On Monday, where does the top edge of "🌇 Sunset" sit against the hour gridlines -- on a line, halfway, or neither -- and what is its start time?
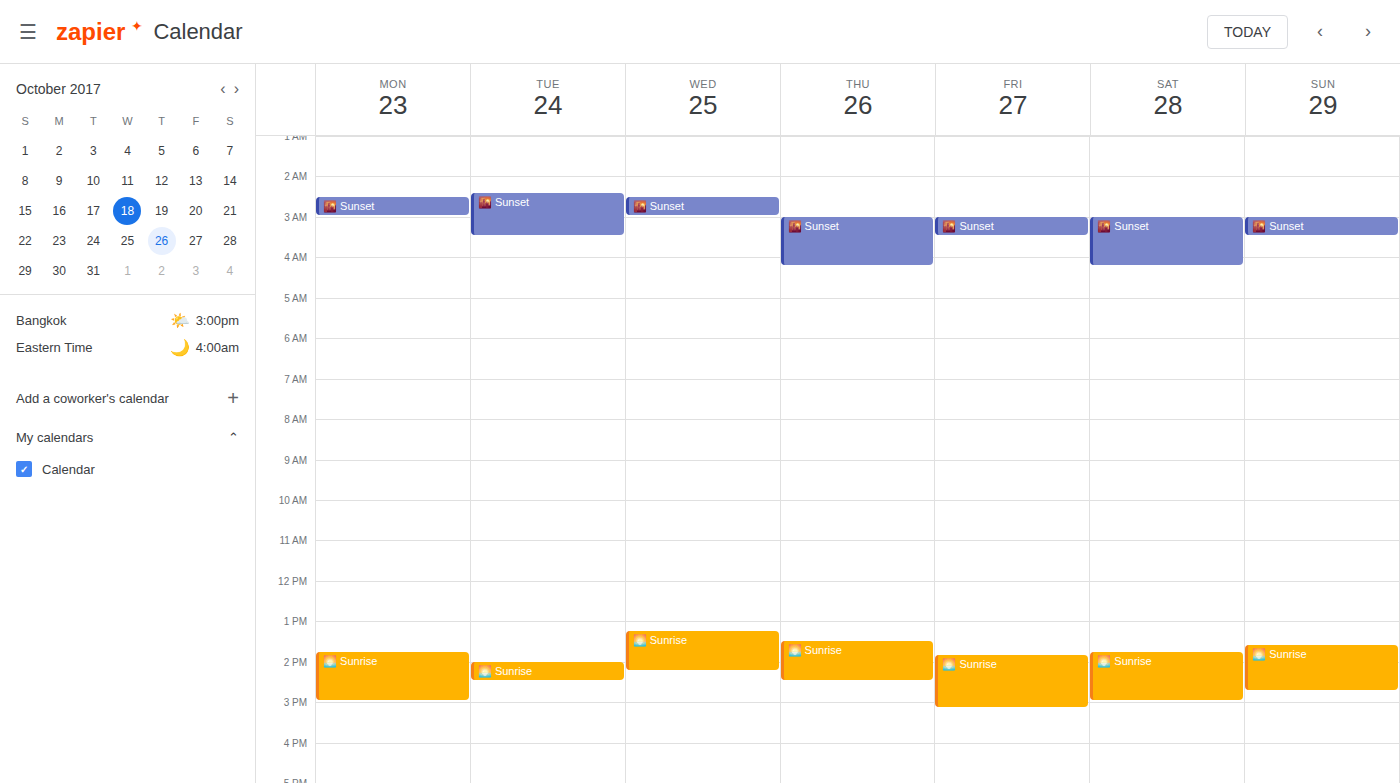
2:30 AM -- halfway between the 2 AM and 3 AM lines.